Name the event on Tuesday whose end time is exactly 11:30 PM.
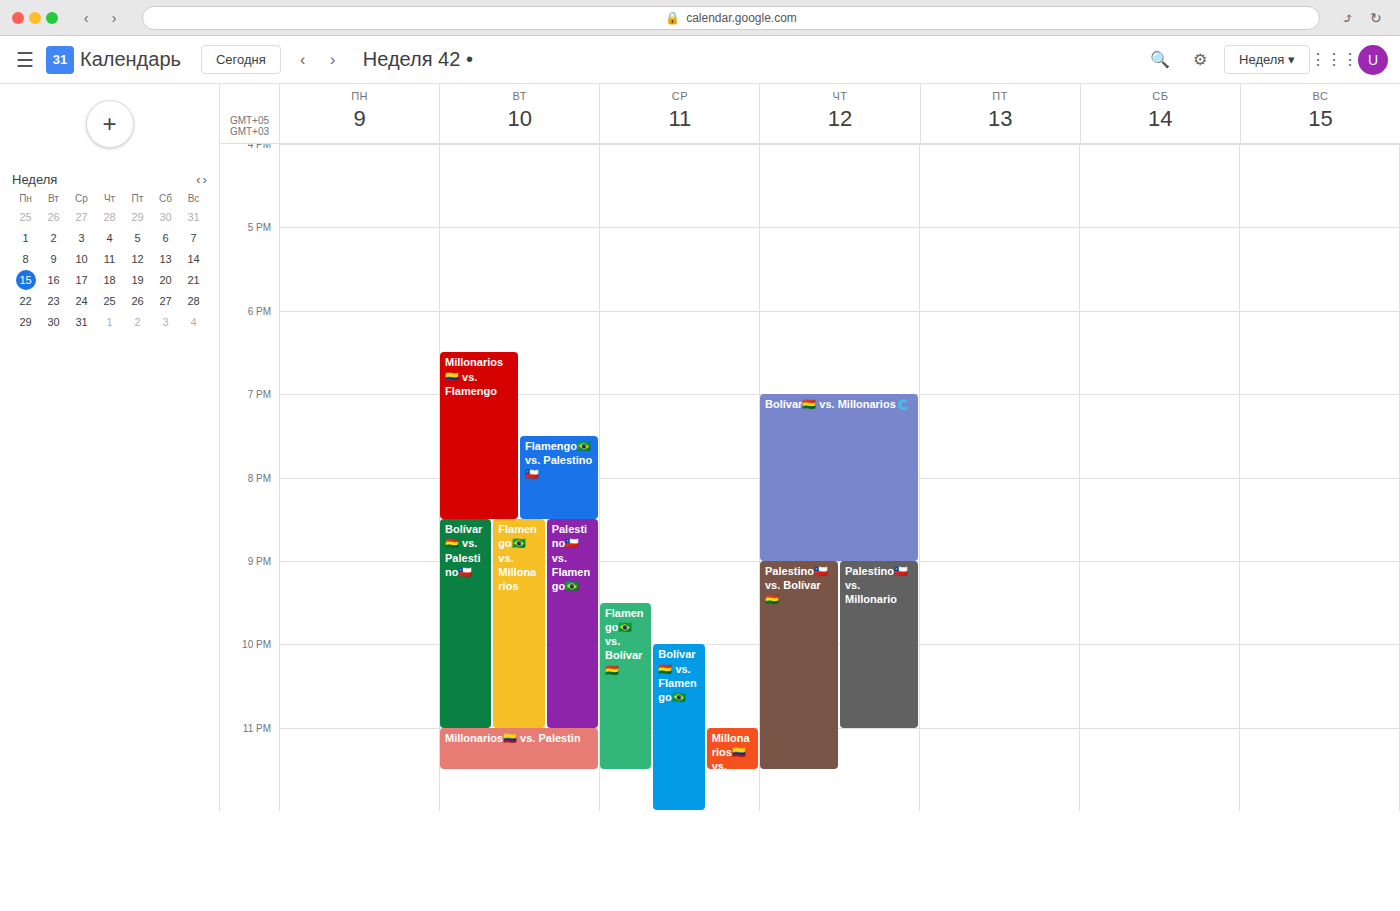
"Millonarios🇨🇴 vs. Palestin"